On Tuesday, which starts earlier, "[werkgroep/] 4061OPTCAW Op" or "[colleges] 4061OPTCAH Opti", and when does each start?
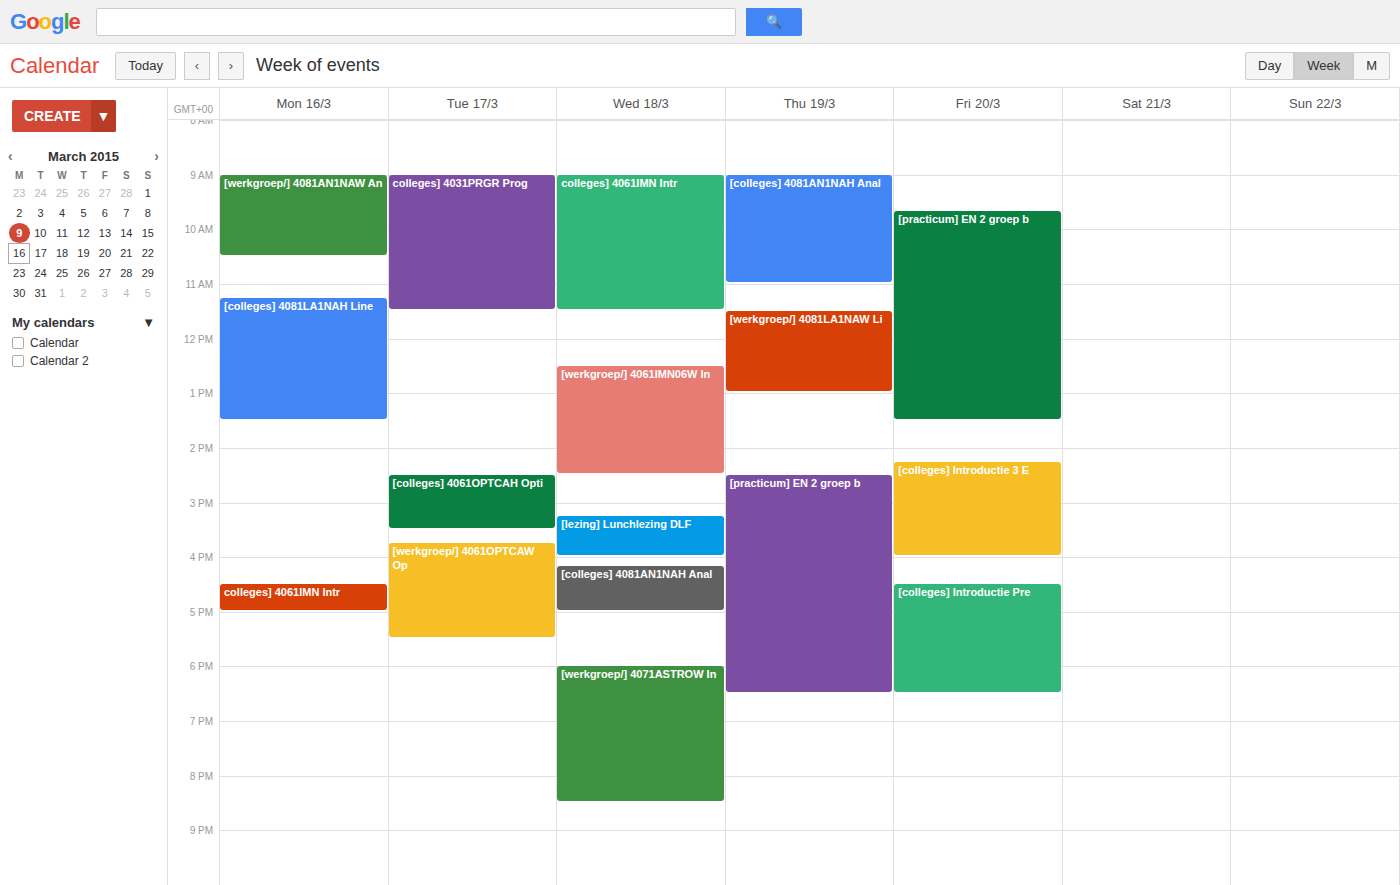
"[colleges] 4061OPTCAH Opti" 2:30 PM; "[werkgroep/] 4061OPTCAW Op" 3:45 PM.